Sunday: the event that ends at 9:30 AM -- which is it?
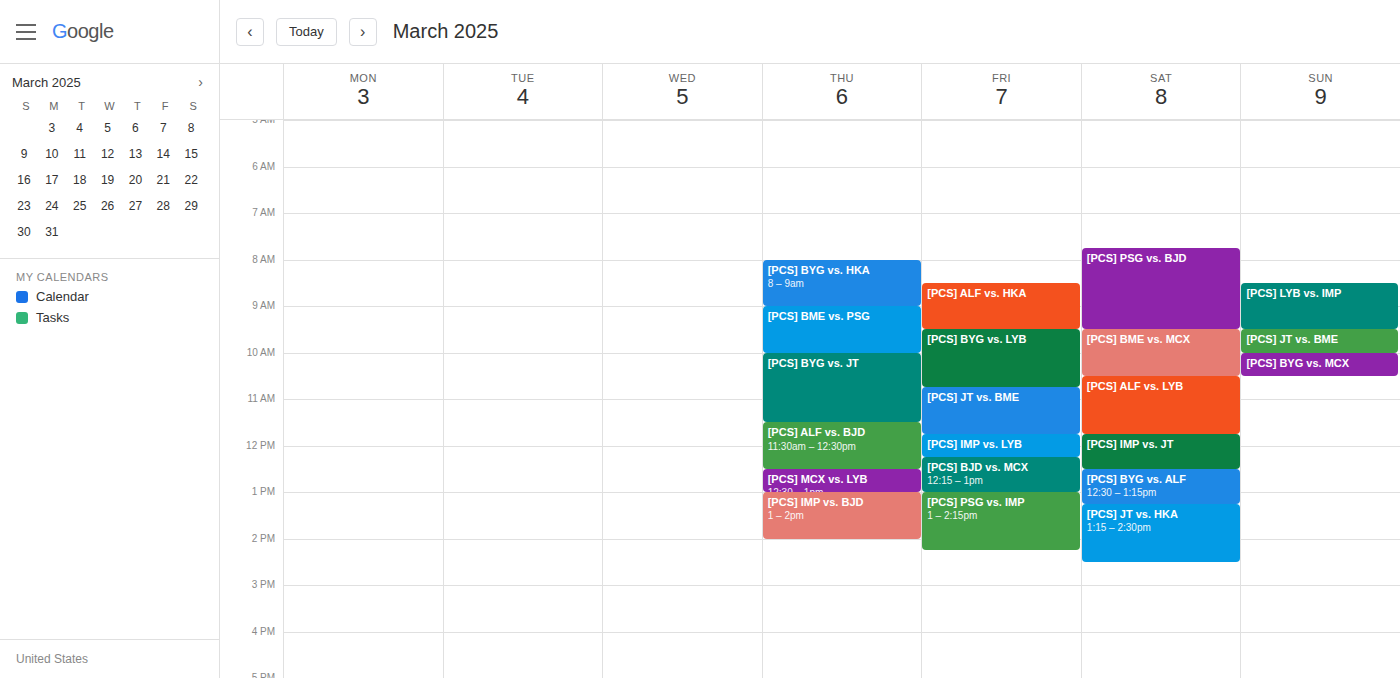
"[PCS] LYB vs. IMP"